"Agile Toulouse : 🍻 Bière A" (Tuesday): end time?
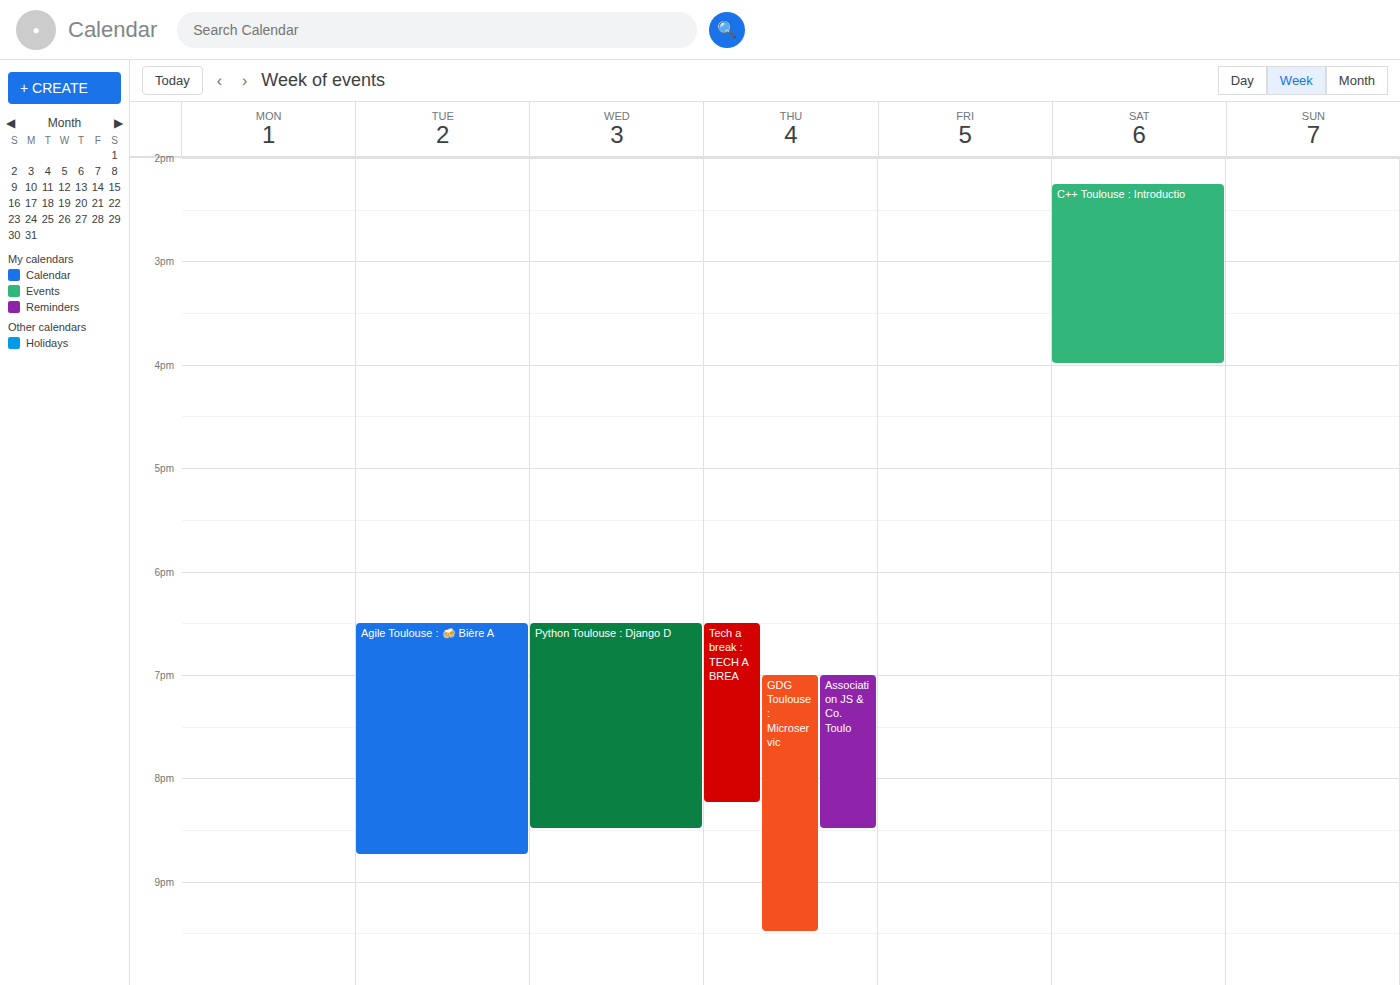
8:45 PM